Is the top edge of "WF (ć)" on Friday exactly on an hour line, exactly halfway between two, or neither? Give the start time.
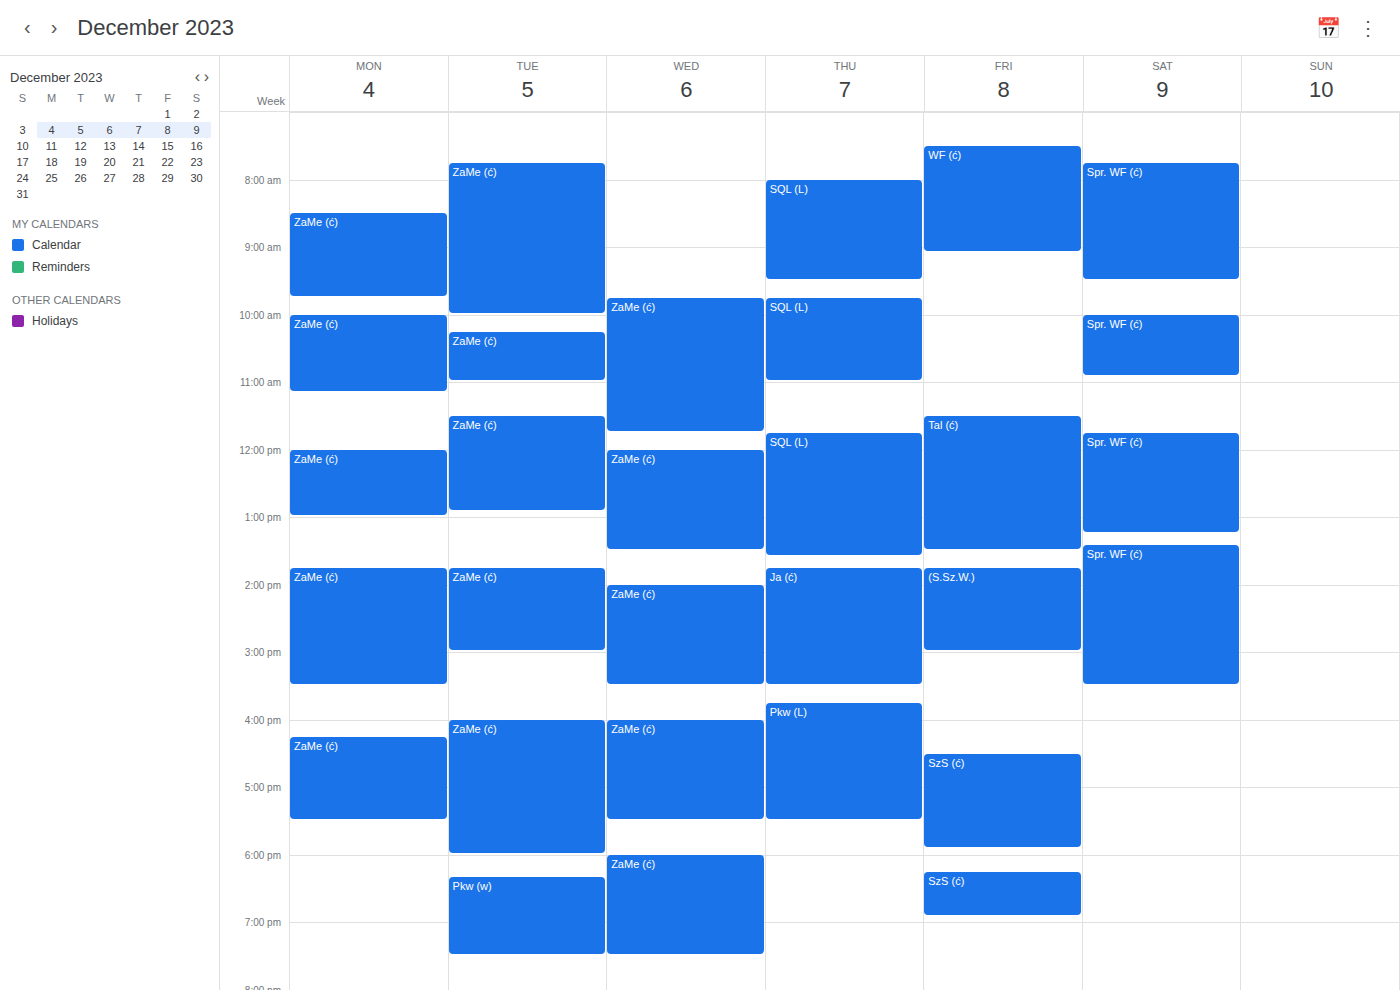
7:30 AM -- halfway between the 7 AM and 8 AM lines.